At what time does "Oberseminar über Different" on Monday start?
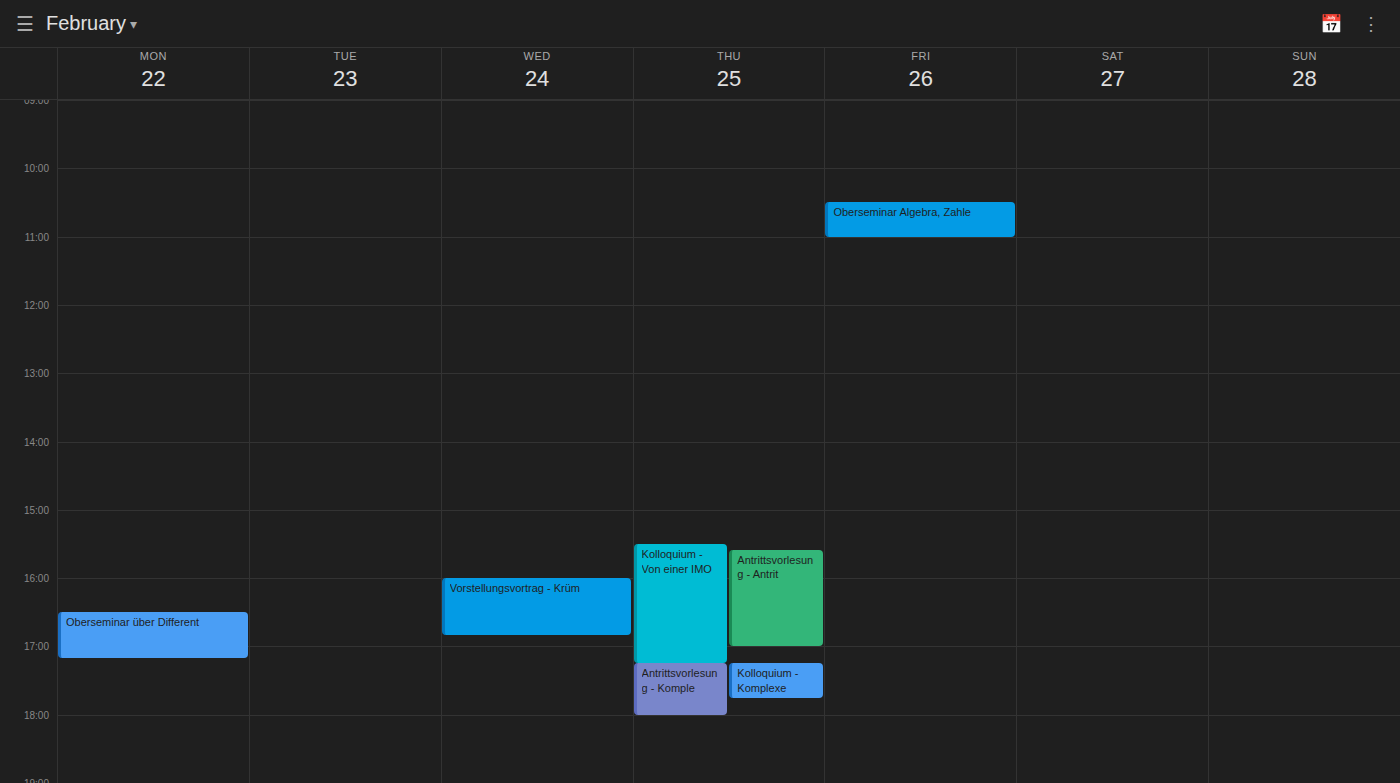
4:30 PM